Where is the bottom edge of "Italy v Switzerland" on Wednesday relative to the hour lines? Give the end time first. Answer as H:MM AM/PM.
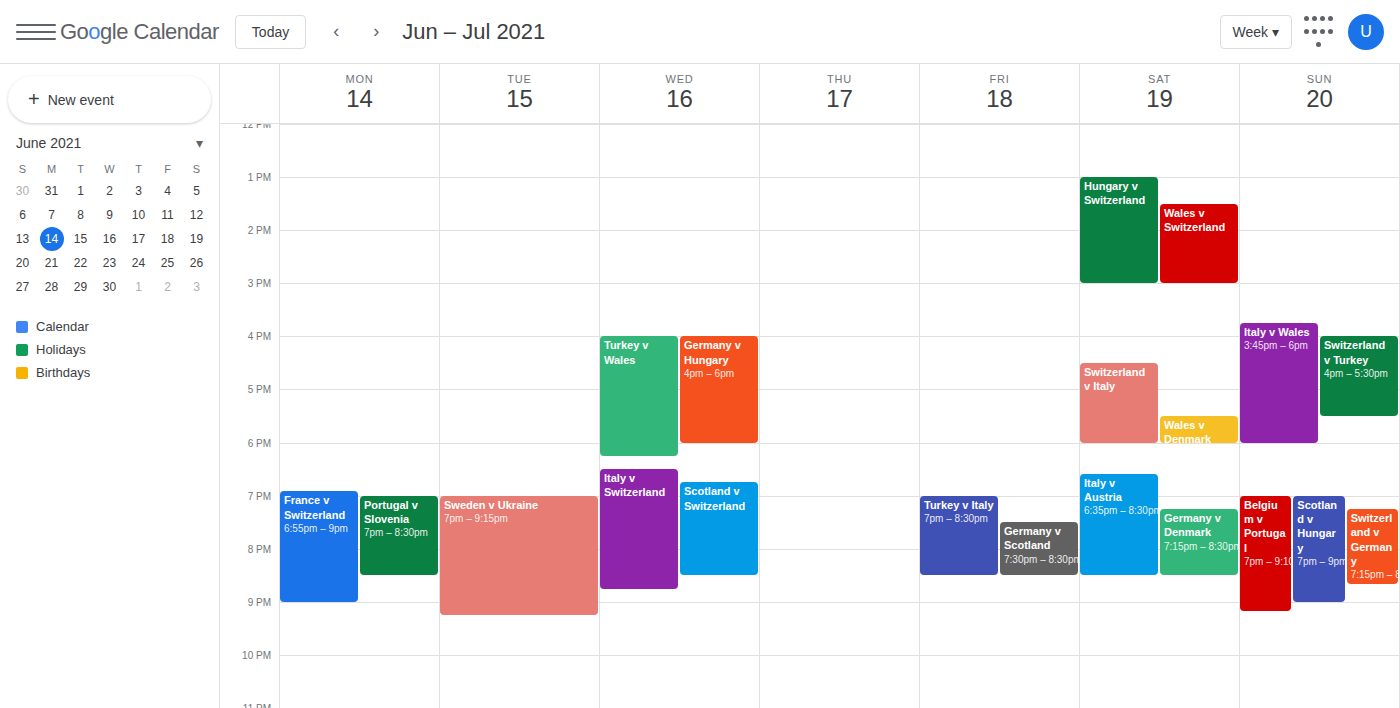
8:45 PM -- neither: three quarters of the way from the 8 PM line to the 9 PM line.